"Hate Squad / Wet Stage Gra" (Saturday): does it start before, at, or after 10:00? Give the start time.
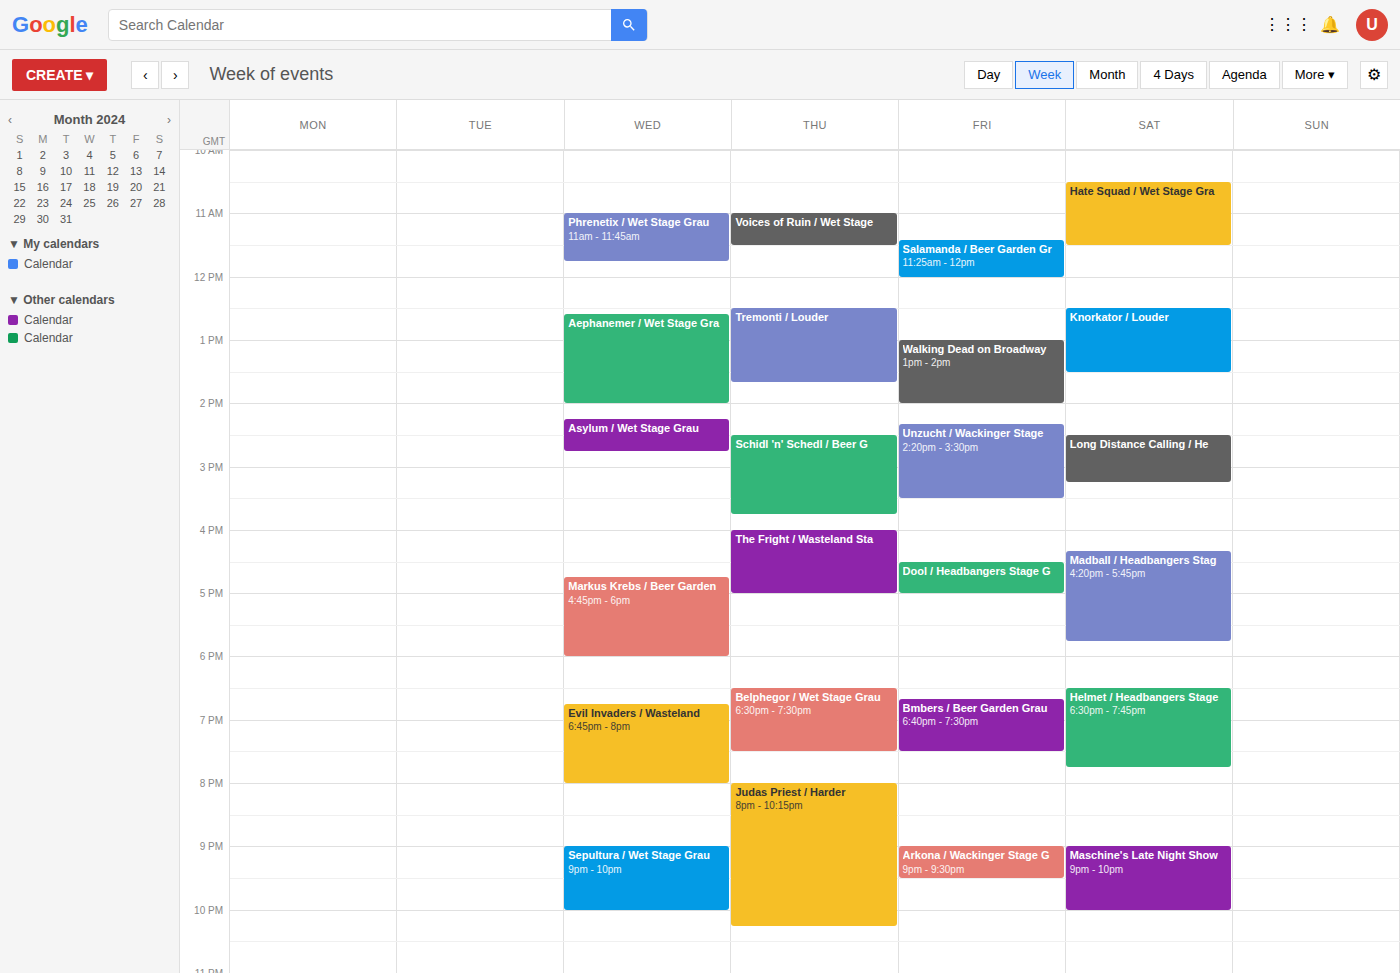
10:30 -- after 10:00, 30 minutes below the 10:00 line.